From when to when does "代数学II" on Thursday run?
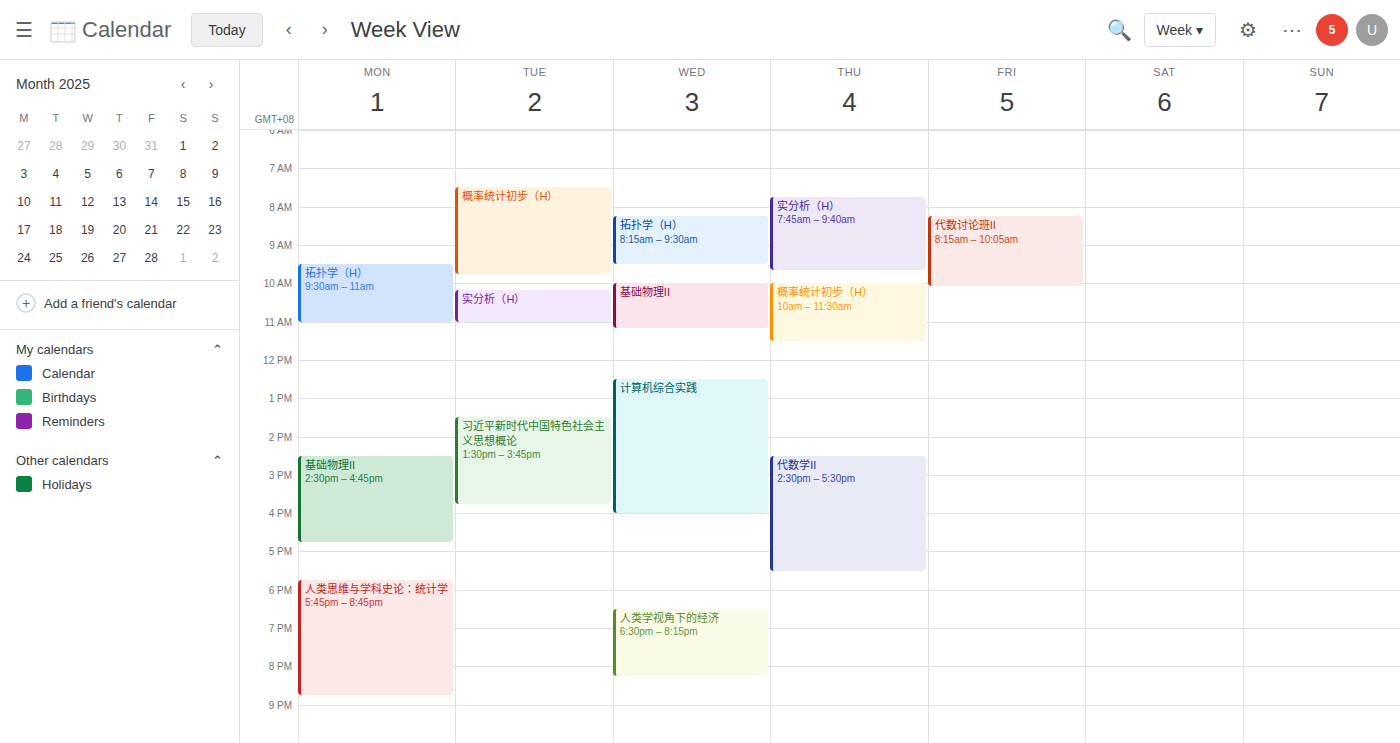
2:30 PM to 5:30 PM